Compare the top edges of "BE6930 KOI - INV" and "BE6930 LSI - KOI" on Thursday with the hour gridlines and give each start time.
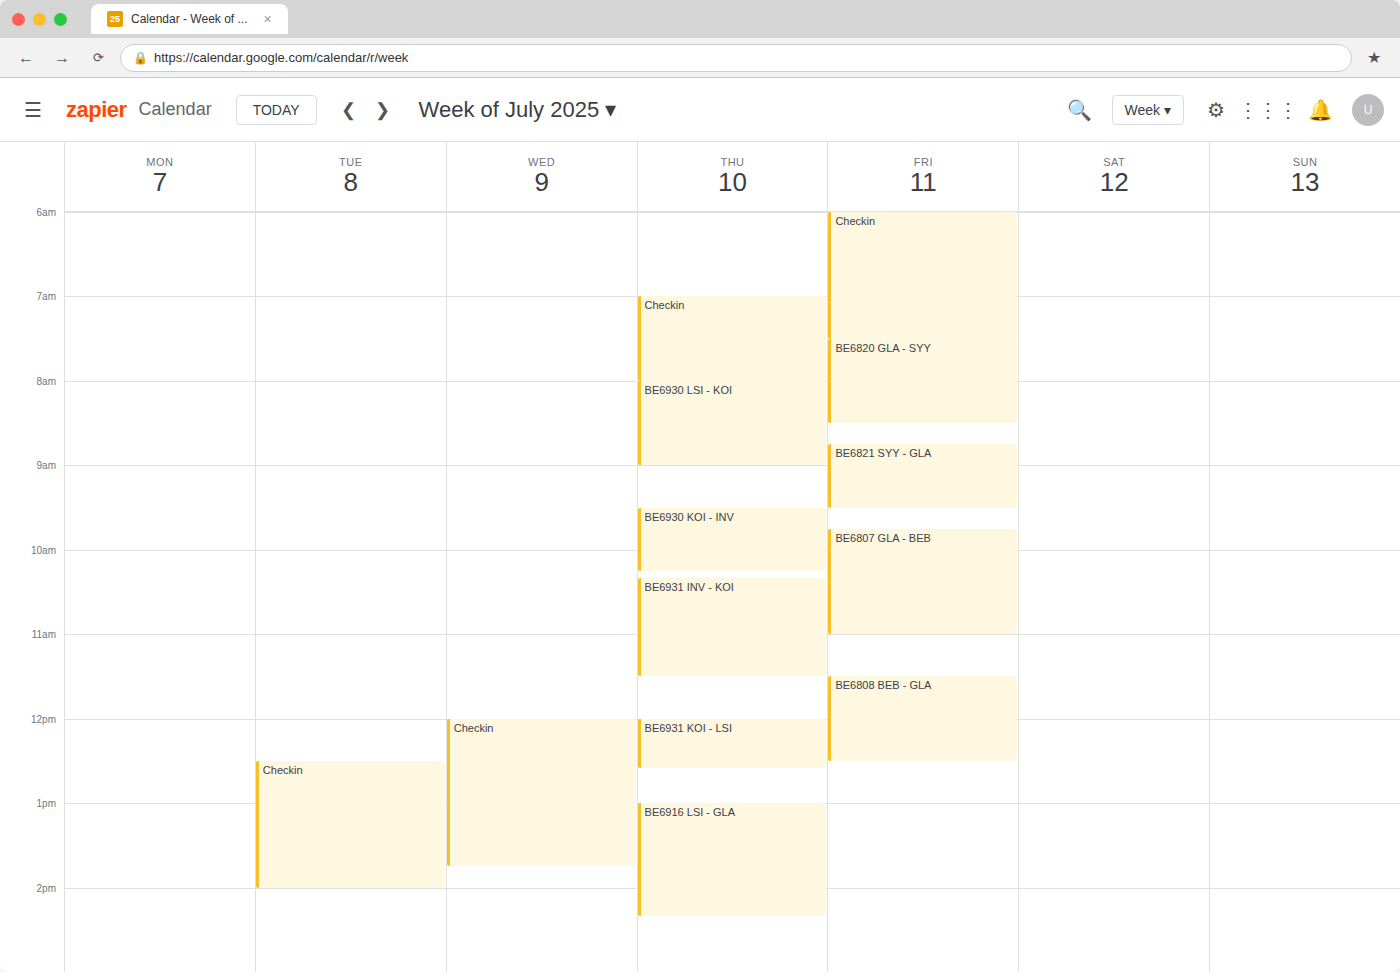
"BE6930 KOI - INV": 9:30 AM, halfway between the 9 AM and 10 AM lines. "BE6930 LSI - KOI": 8:00 AM, exactly on the 8 AM line.